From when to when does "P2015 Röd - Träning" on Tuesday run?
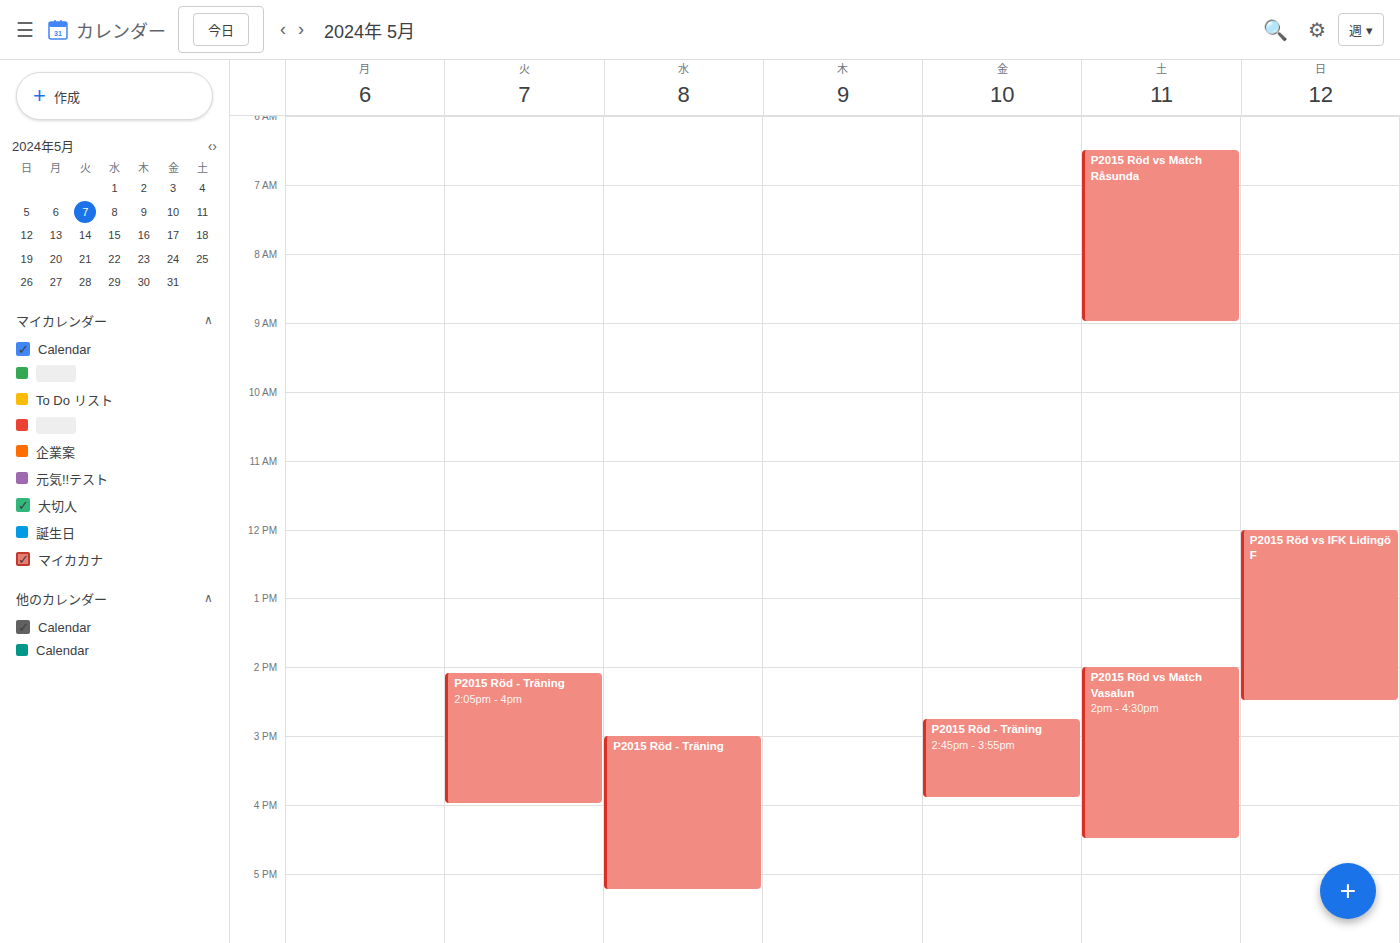
2:05 PM to 4:00 PM